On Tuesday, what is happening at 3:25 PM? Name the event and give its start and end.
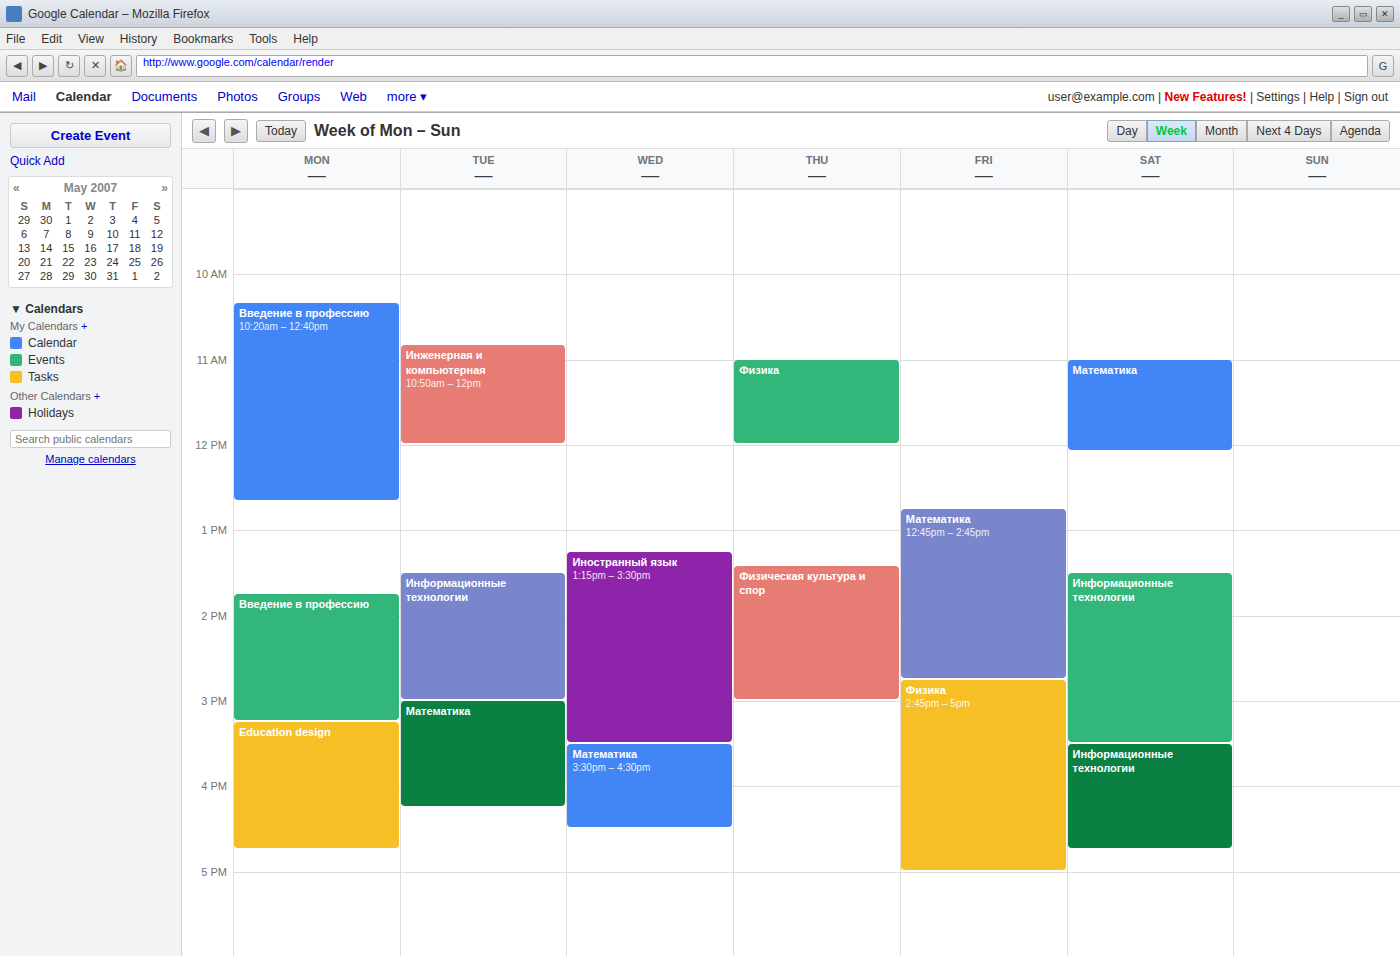
"Математика", 3:00 PM to 4:15 PM